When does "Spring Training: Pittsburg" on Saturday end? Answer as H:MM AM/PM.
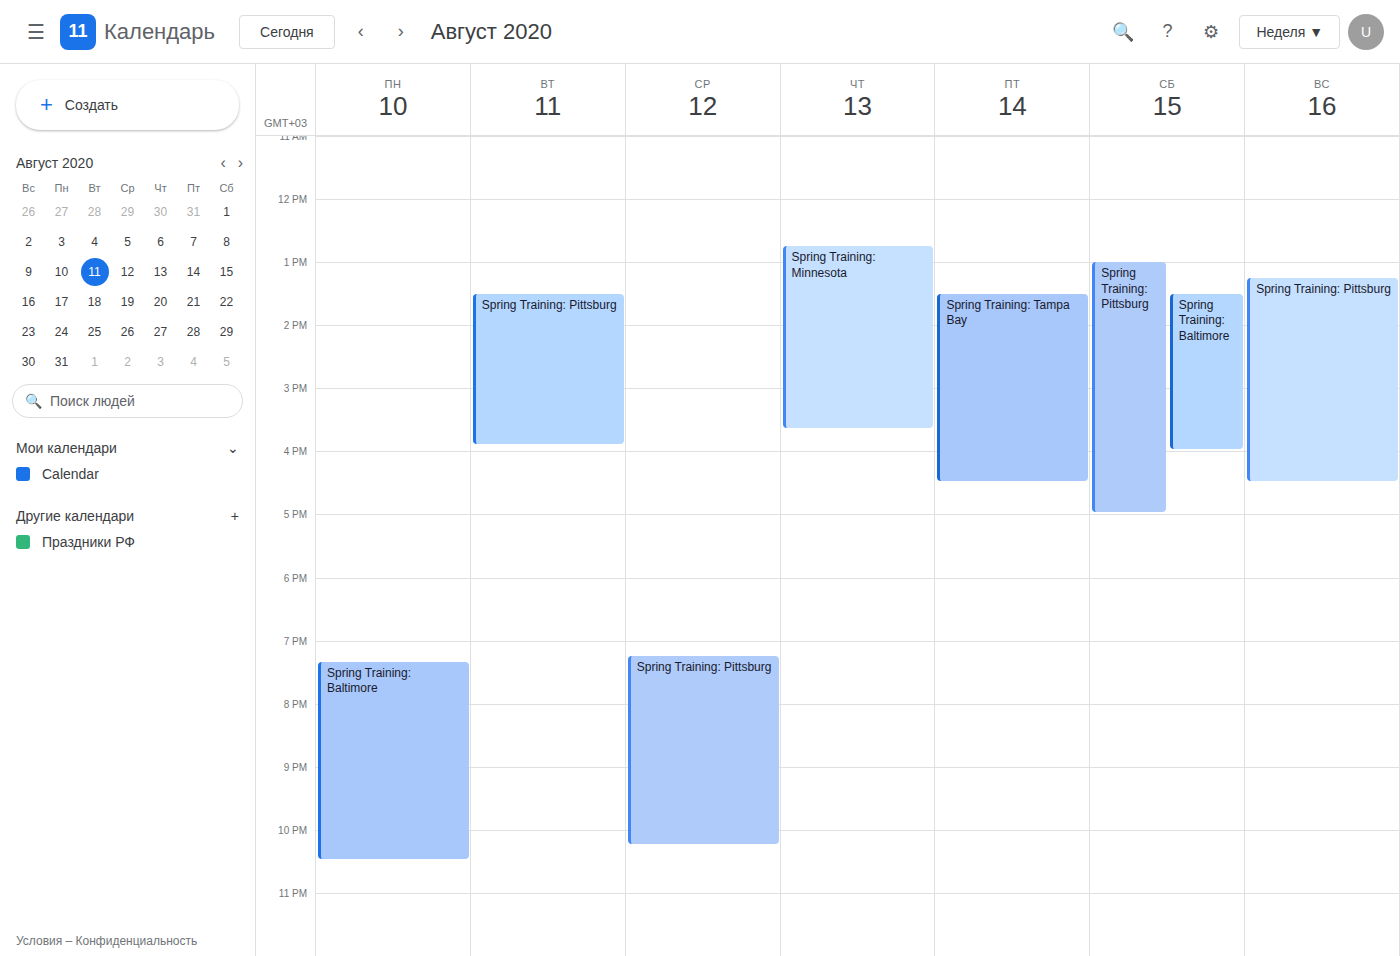
5:00 PM